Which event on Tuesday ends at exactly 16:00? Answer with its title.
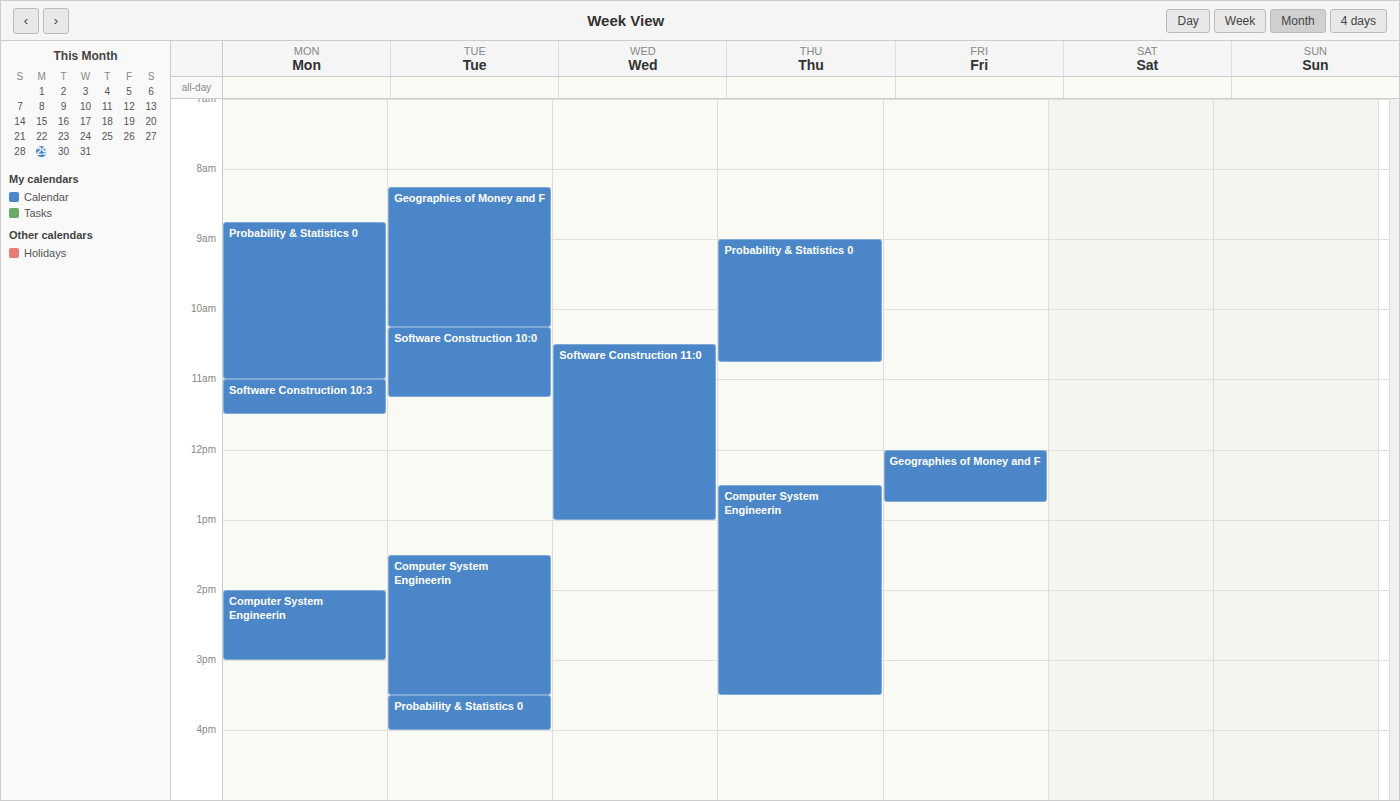
"Probability & Statistics 0"